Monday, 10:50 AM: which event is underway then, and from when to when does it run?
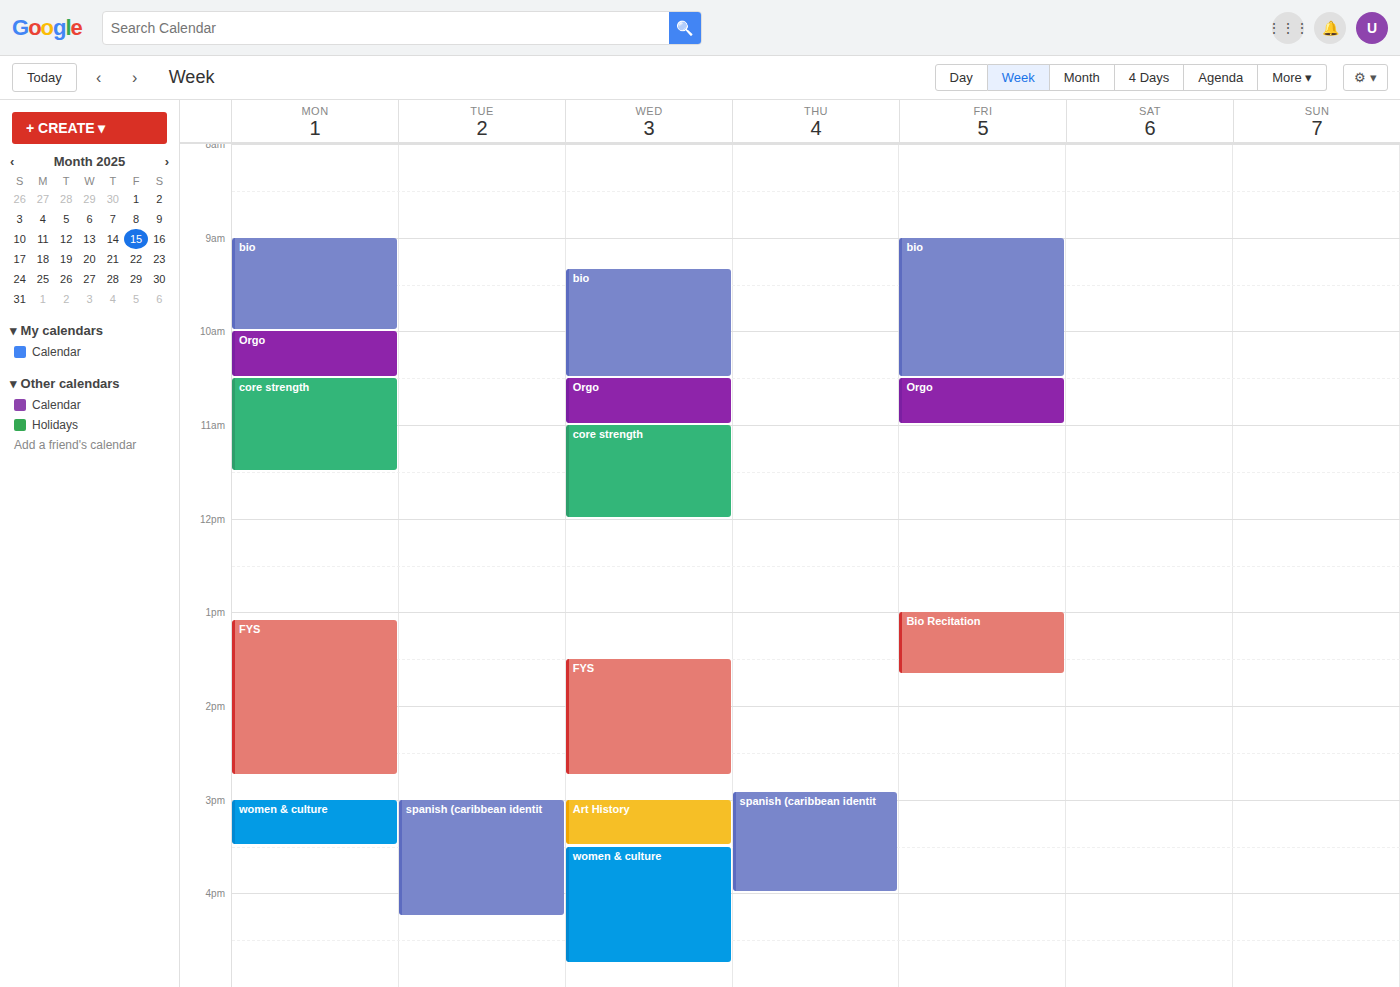
"core strength", 10:30 AM to 11:30 AM